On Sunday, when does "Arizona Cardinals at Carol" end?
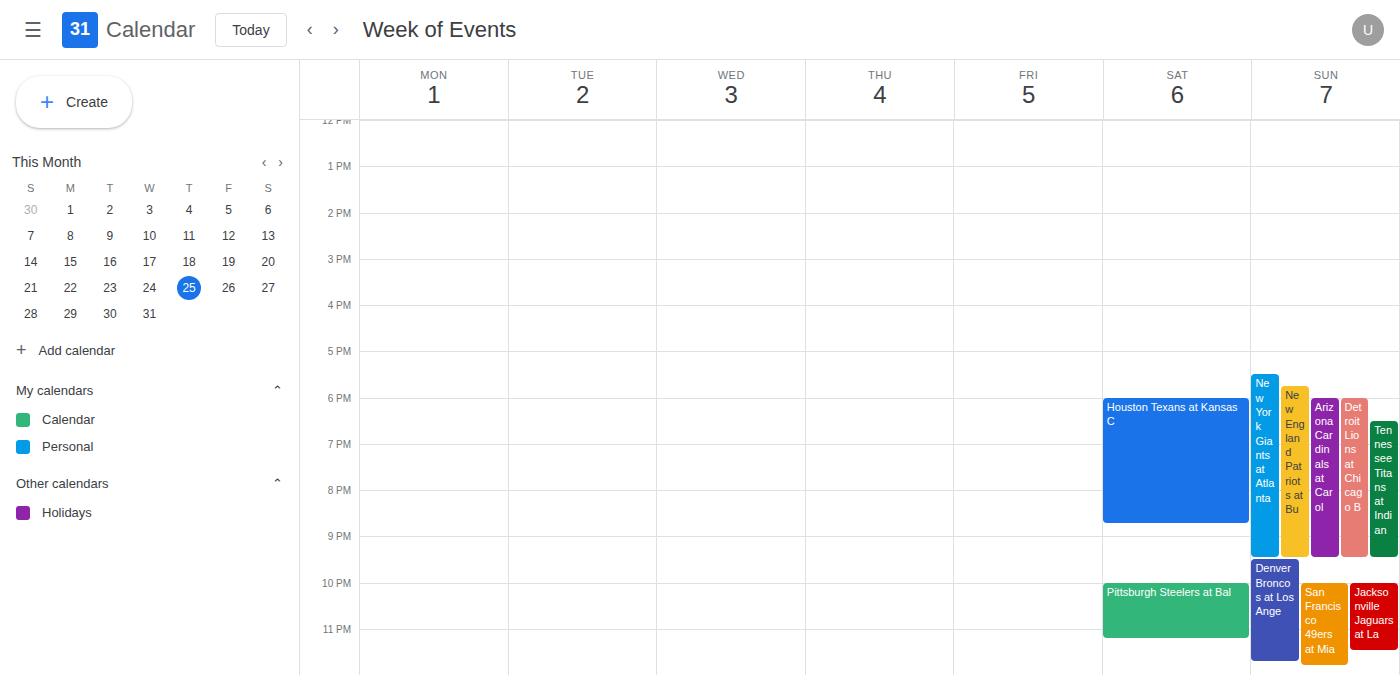
9:30 PM